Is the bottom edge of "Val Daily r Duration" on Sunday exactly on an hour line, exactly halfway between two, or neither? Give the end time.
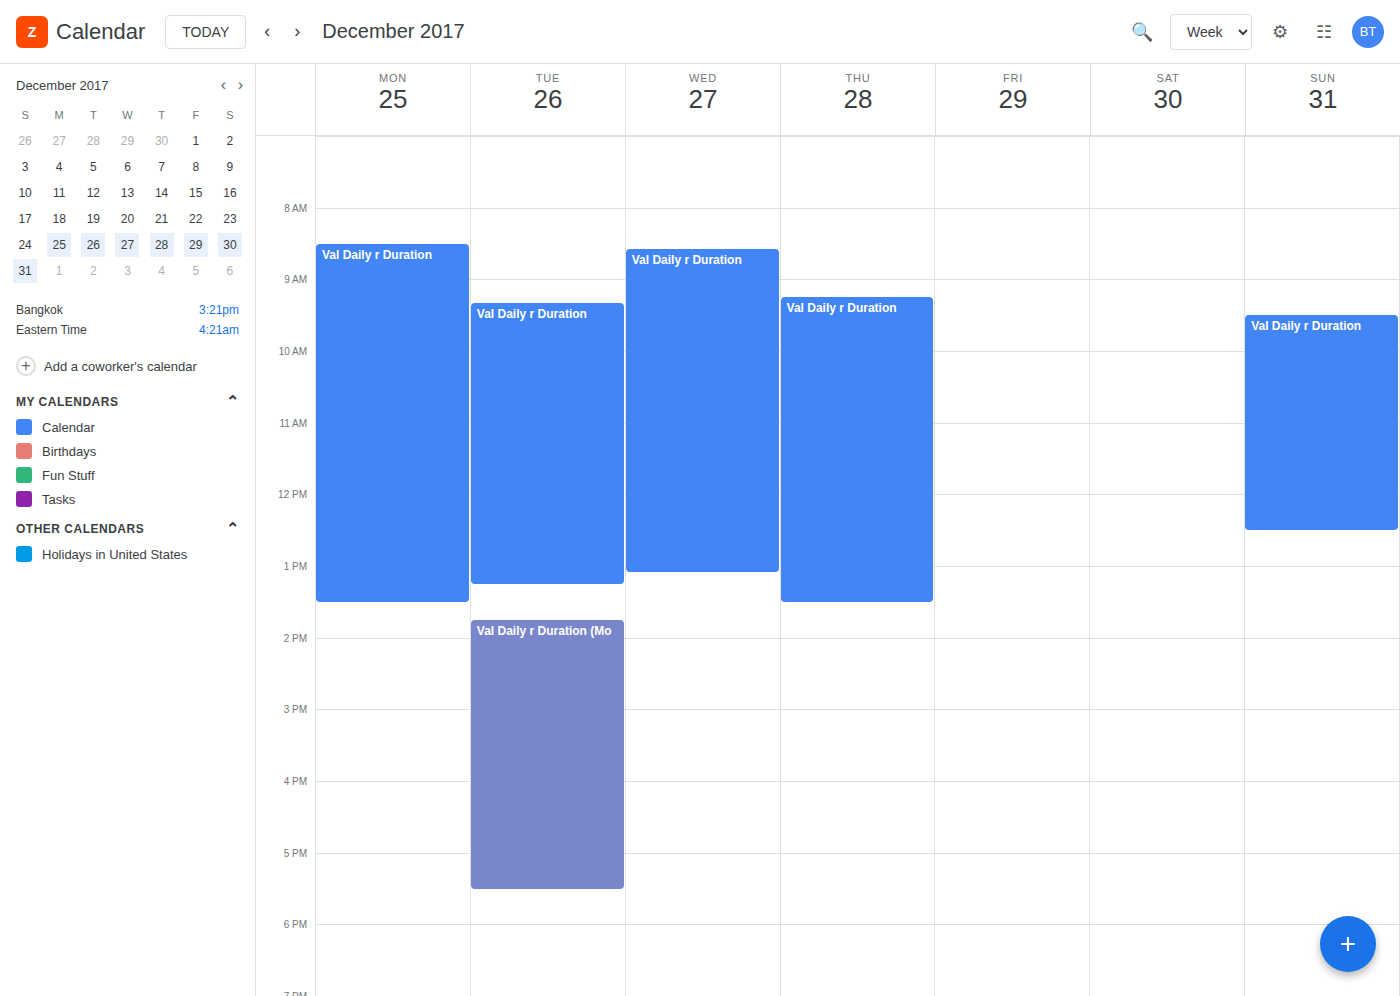
12:30 PM -- halfway between the 12 PM and 1 PM lines.